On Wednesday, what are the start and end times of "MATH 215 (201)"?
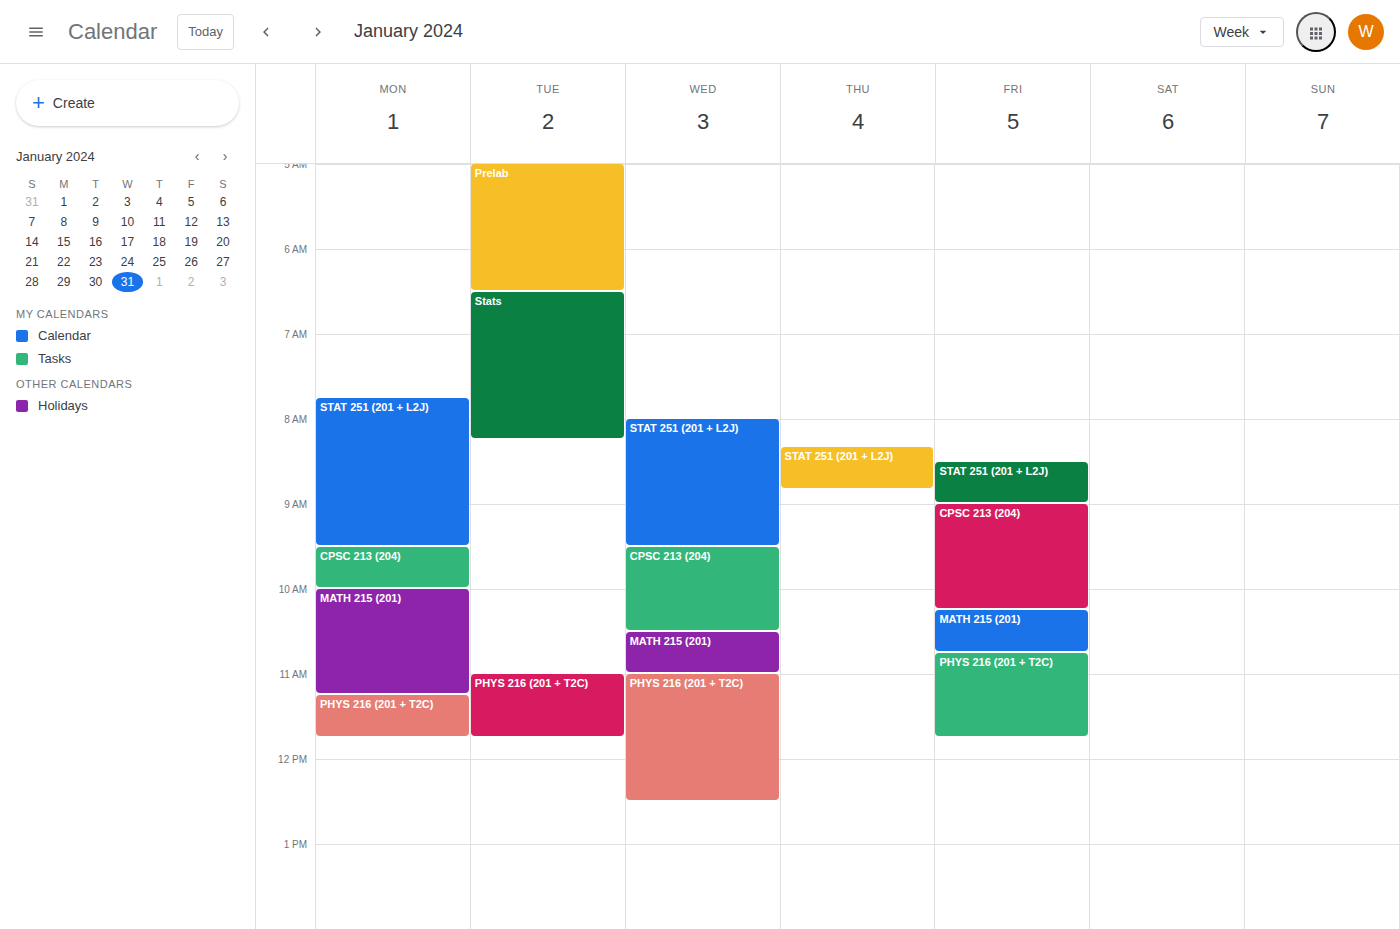
10:30 AM to 11:00 AM